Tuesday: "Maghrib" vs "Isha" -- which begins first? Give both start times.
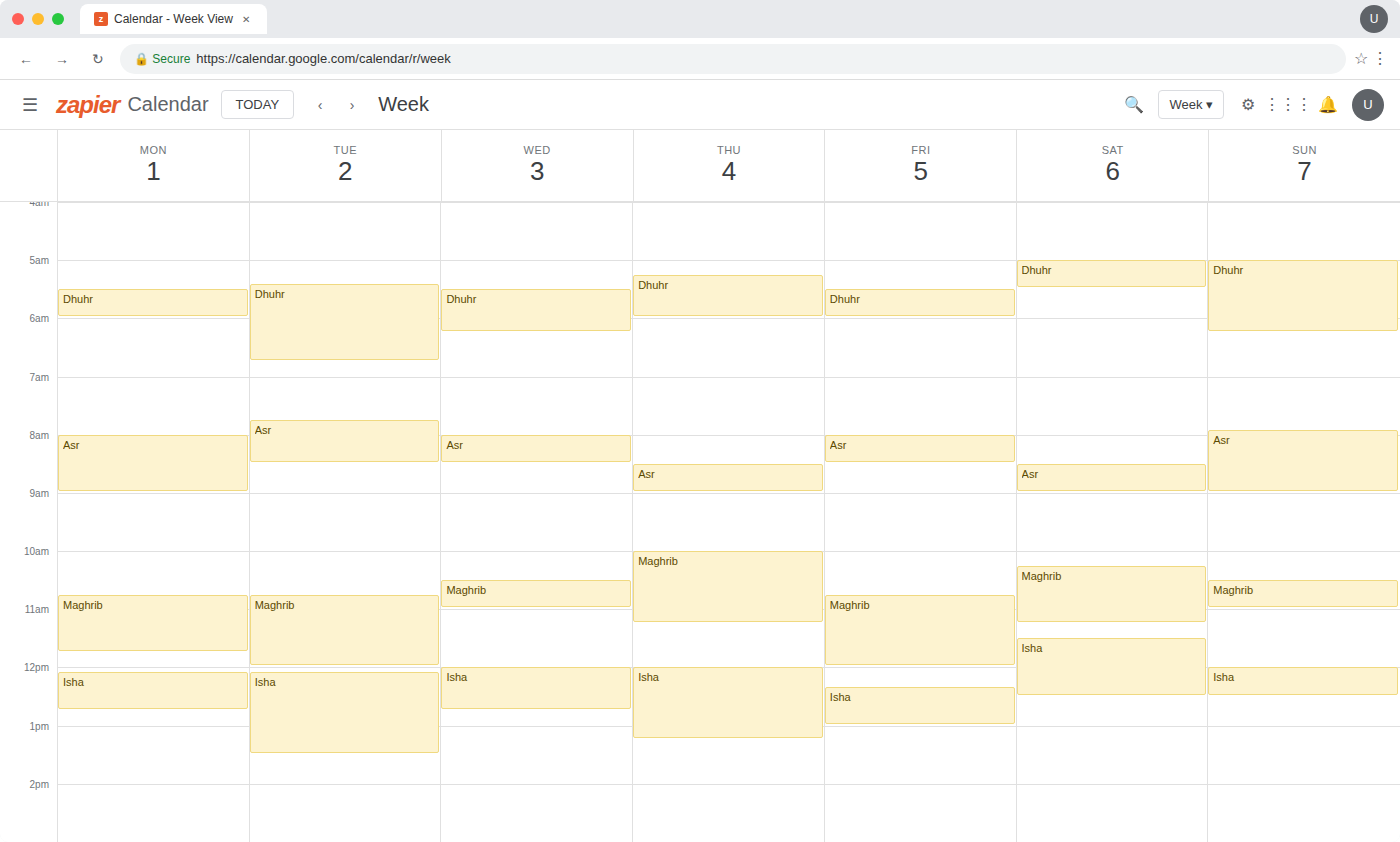
"Maghrib" 10:45 AM; "Isha" 12:05 PM.